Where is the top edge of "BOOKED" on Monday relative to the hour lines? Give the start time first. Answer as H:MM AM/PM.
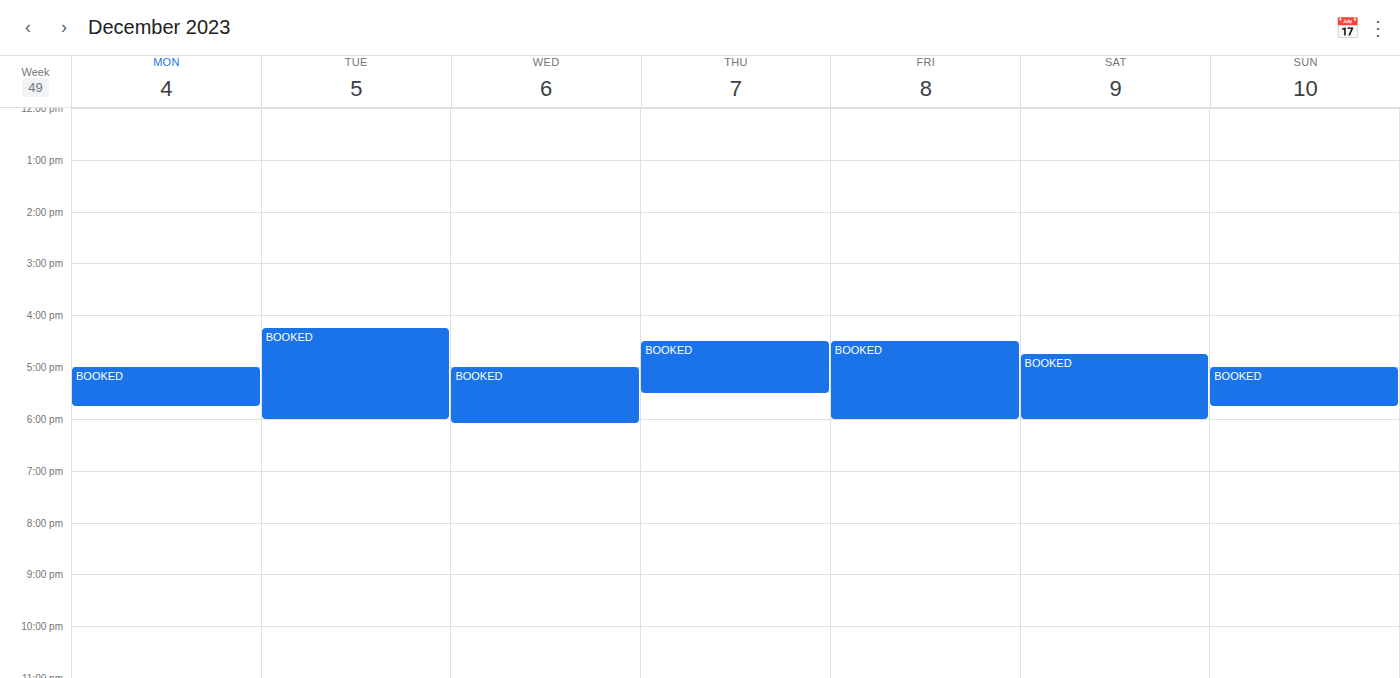
5:00 PM -- exactly on the 5 PM line.